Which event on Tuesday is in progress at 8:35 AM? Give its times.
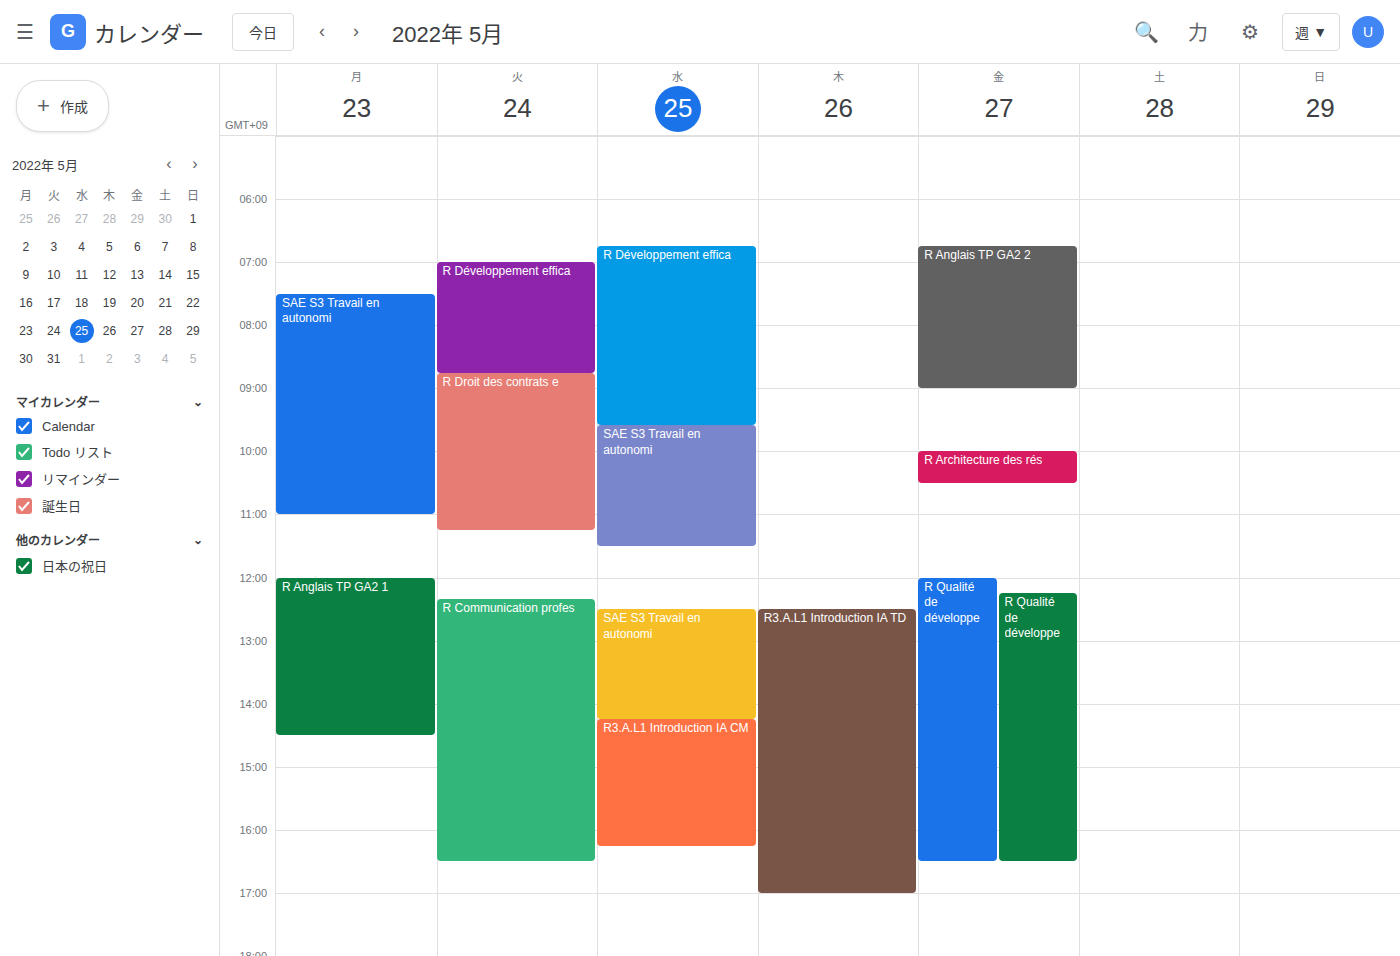
"R Développement effica", 7:00 AM to 8:45 AM